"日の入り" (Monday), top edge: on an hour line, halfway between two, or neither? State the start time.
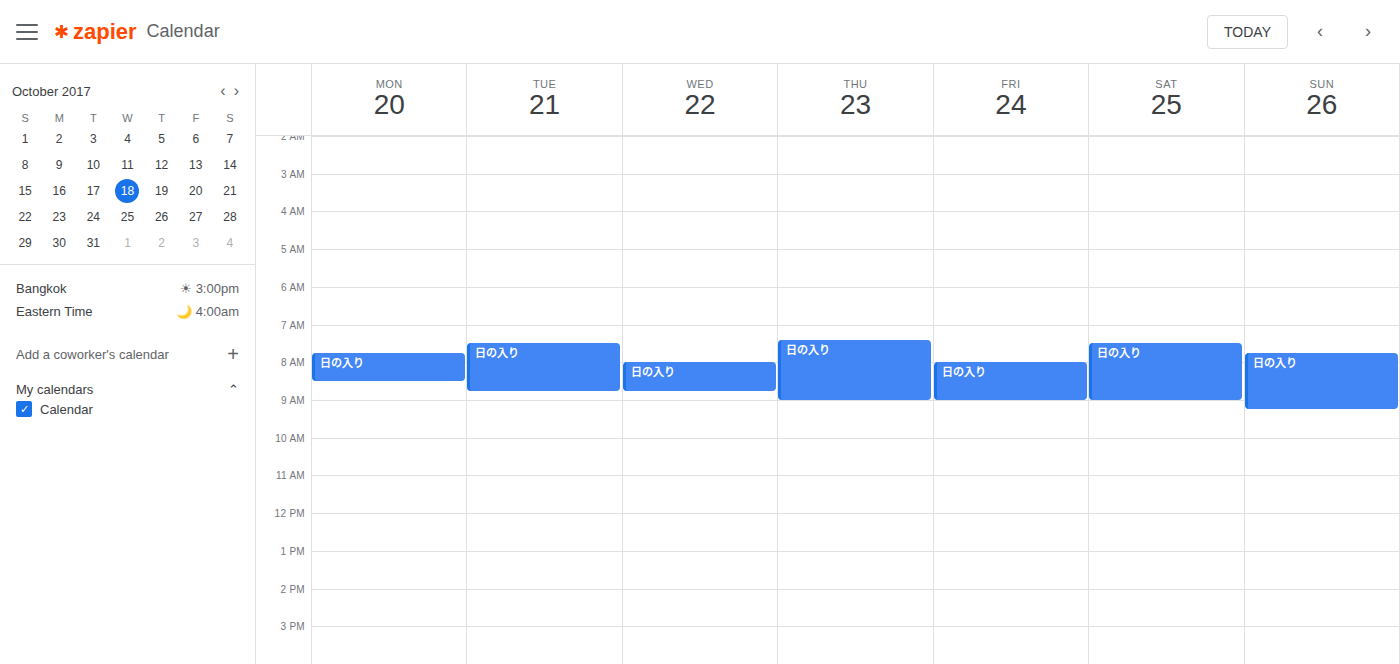
7:45 AM -- neither: three quarters of the way from the 7 AM line to the 8 AM line.